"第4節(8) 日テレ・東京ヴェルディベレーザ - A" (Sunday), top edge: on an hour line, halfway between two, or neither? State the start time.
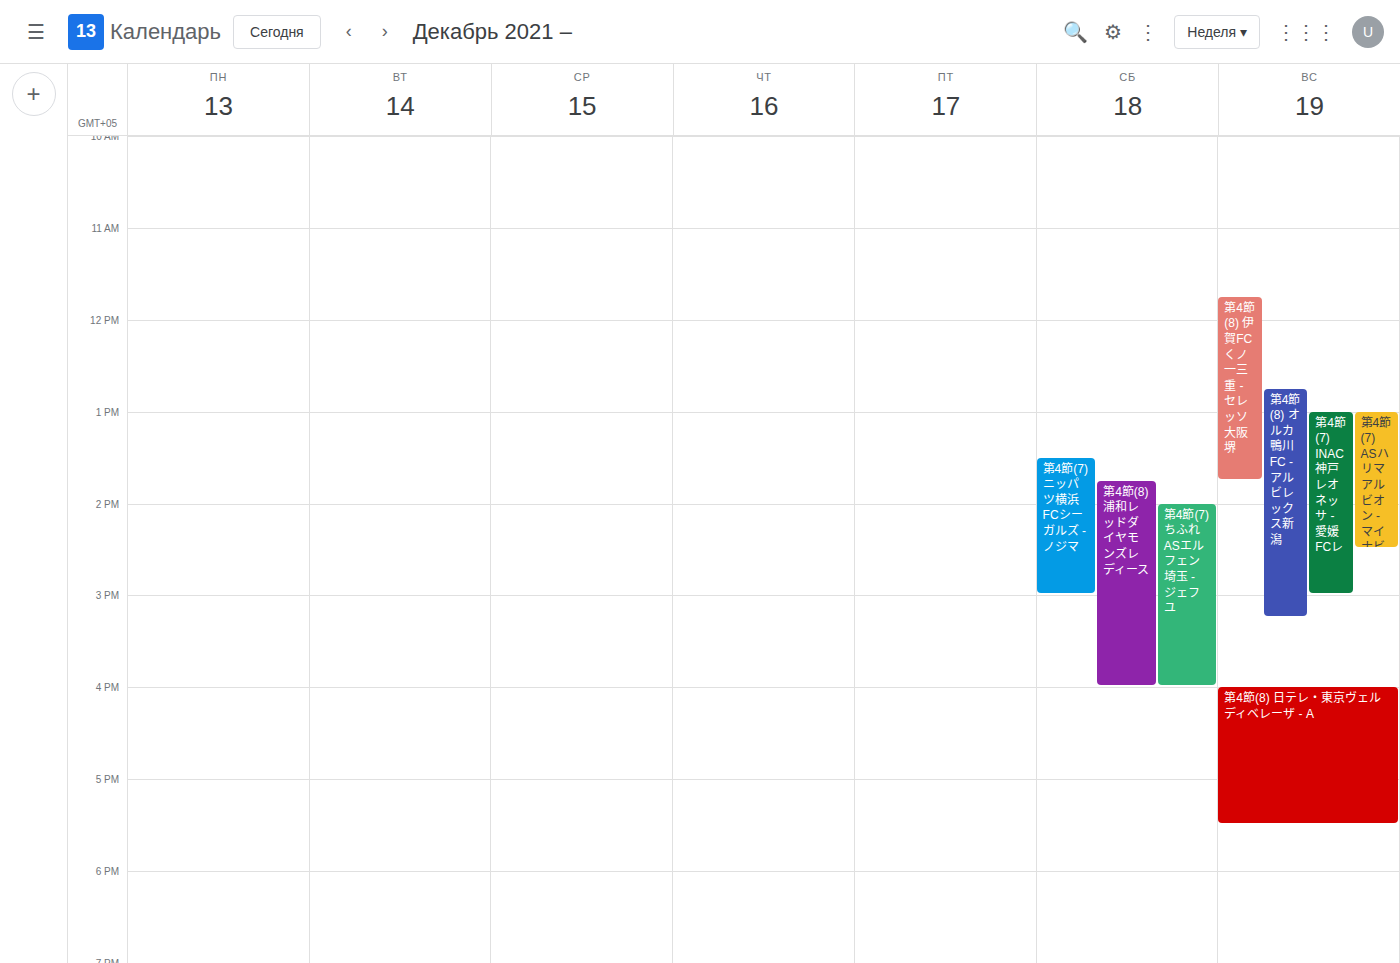
4:00 PM -- exactly on the 4 PM line.